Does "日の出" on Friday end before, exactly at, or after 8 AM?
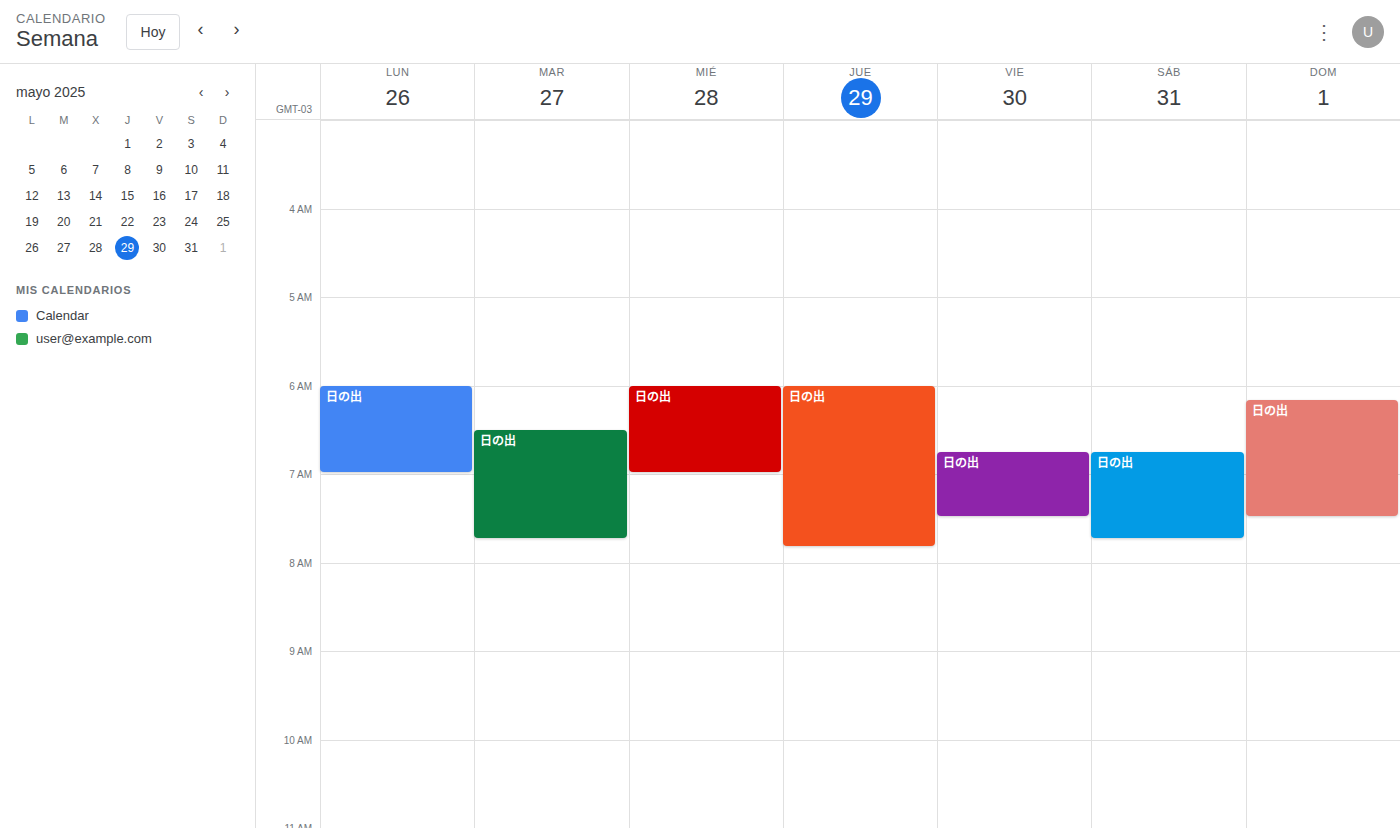
7:30 AM -- before 8 AM, 30 minutes above the 8 AM line.